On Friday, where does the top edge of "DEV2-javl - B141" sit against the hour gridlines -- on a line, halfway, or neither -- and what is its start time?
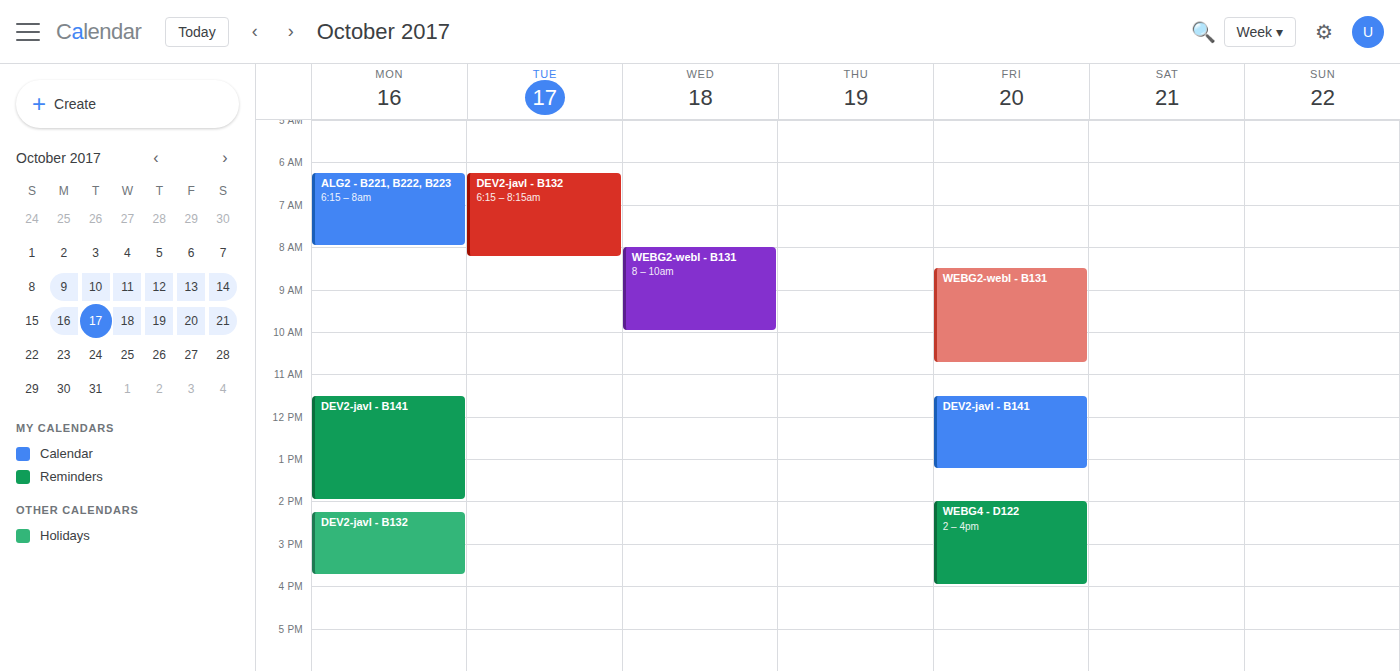
11:30 AM -- halfway between the 11 AM and 12 PM lines.